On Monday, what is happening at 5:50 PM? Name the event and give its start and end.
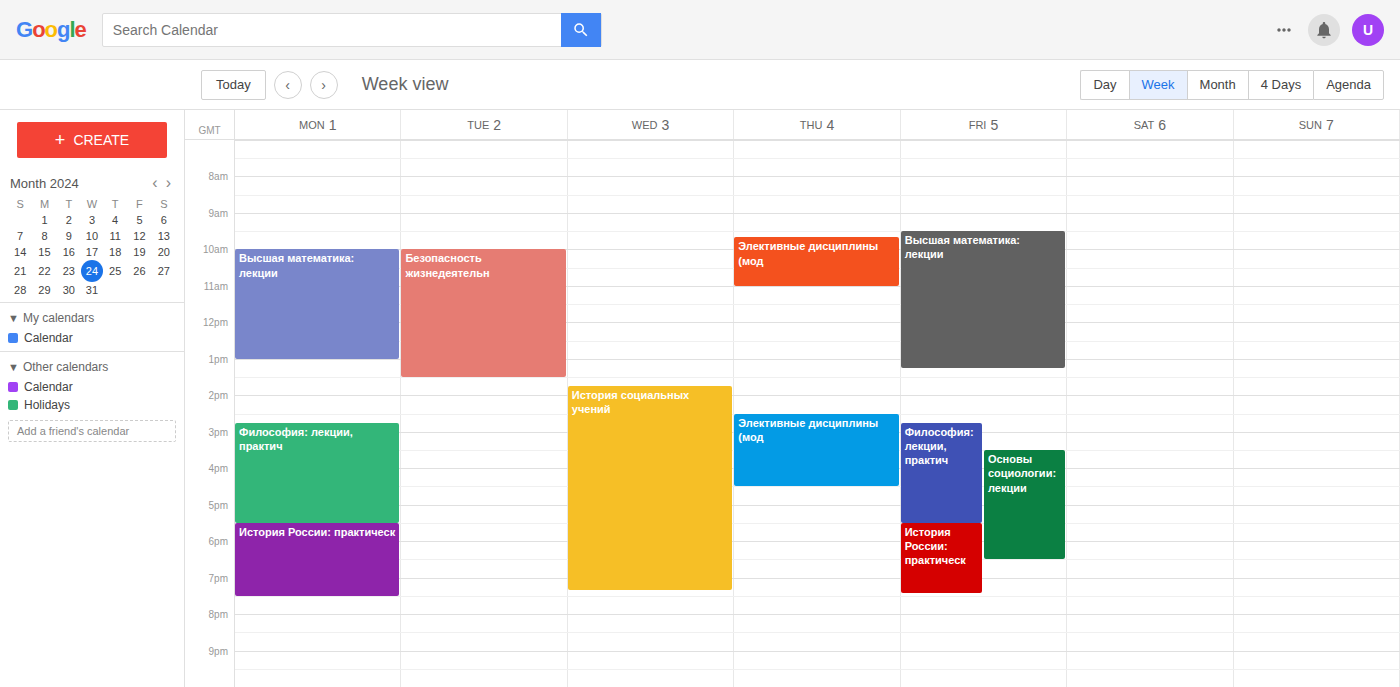
"История России: практическ", 5:30 PM to 7:30 PM